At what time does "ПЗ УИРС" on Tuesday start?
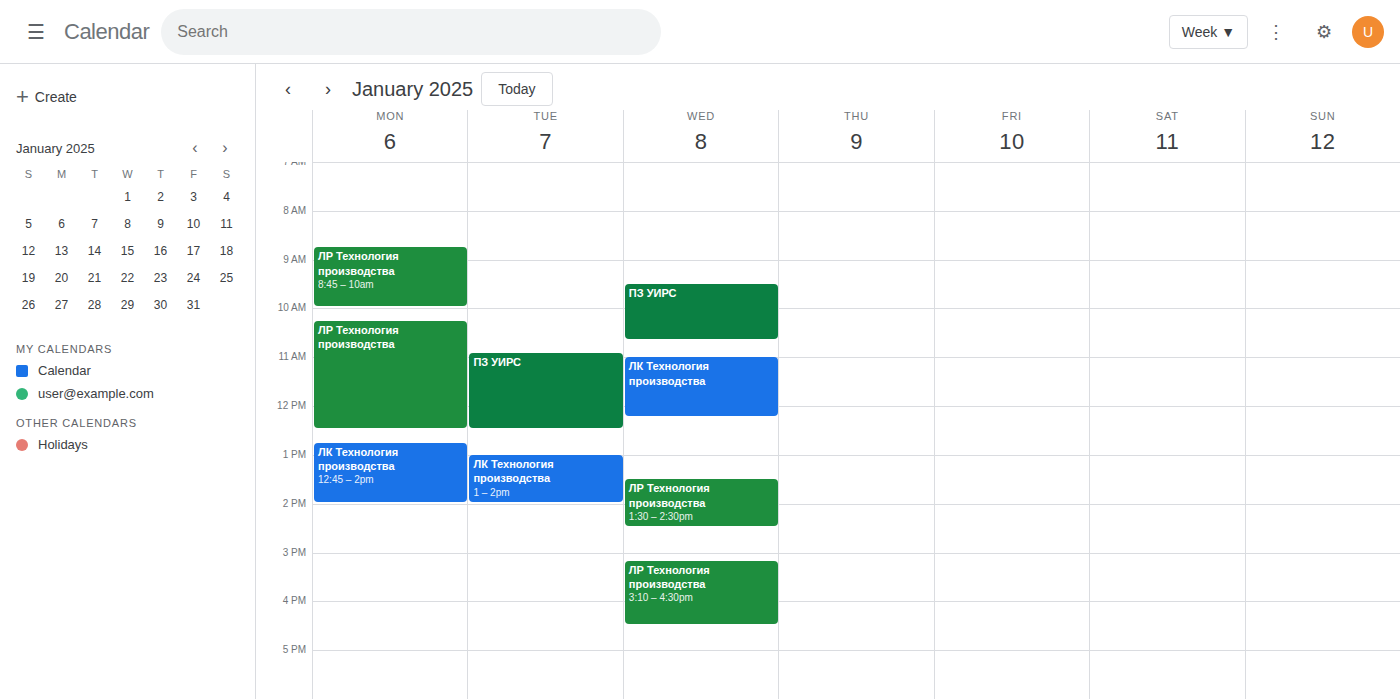
10:55 AM